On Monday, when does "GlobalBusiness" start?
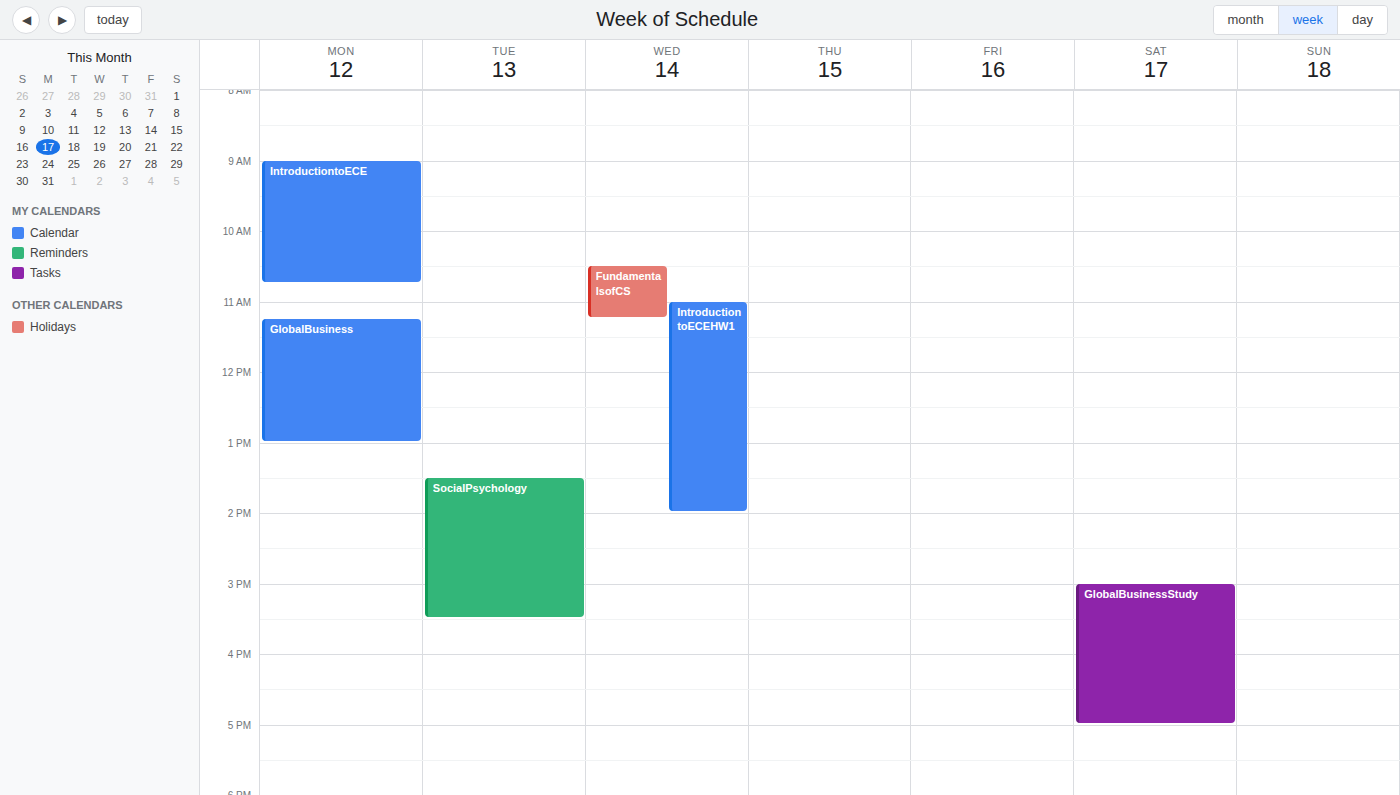
11:15